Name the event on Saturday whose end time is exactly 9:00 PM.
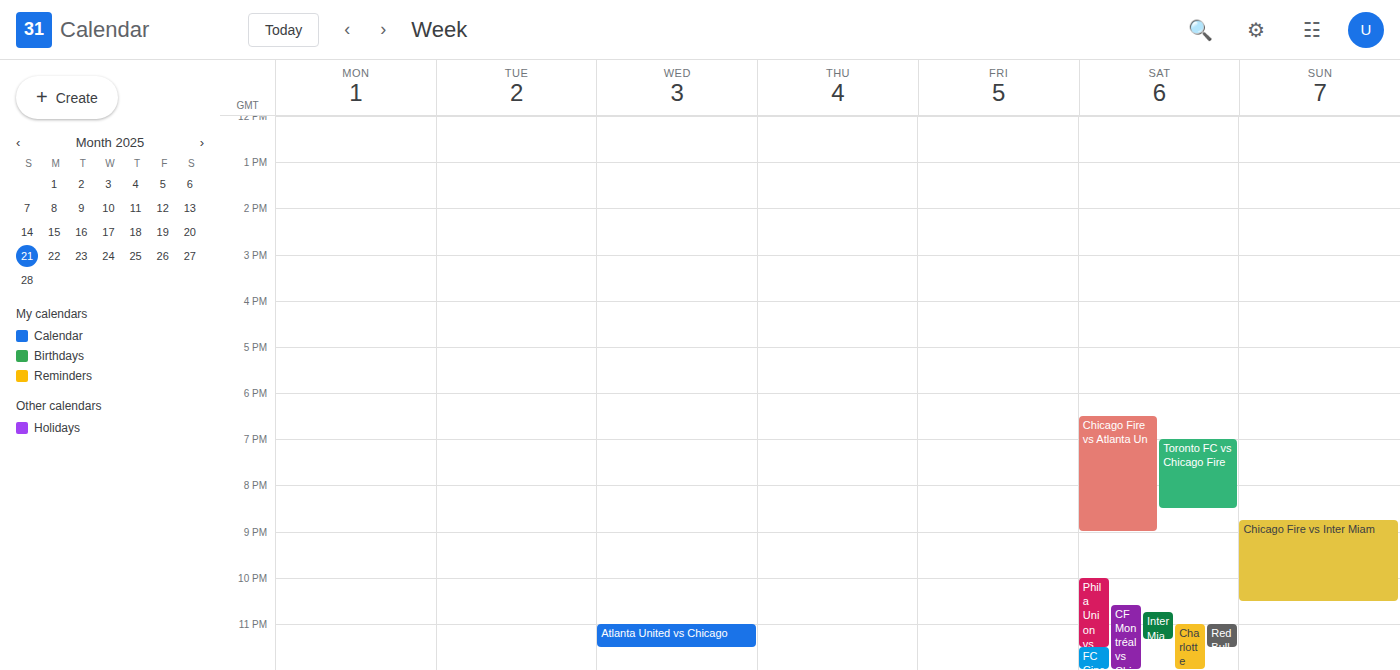
"Chicago Fire vs Atlanta Un"